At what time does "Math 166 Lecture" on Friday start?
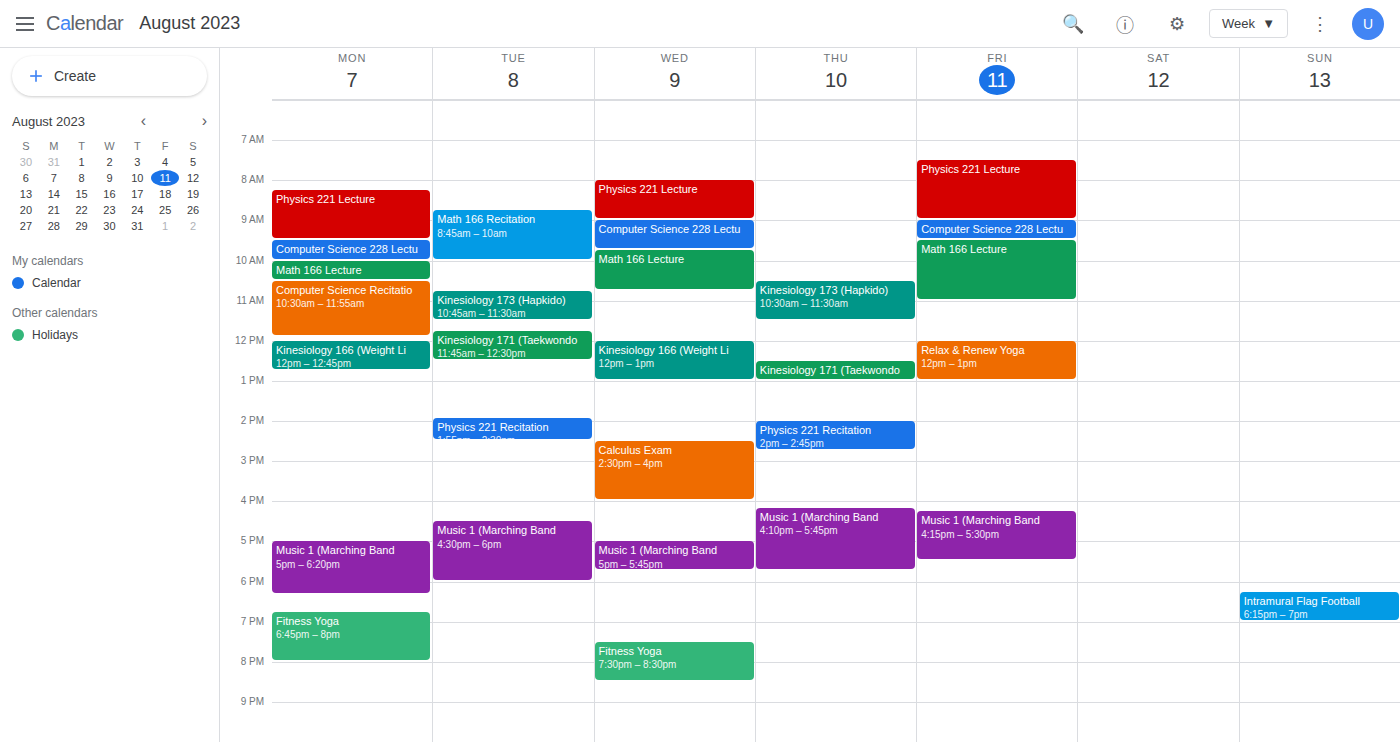
09:30